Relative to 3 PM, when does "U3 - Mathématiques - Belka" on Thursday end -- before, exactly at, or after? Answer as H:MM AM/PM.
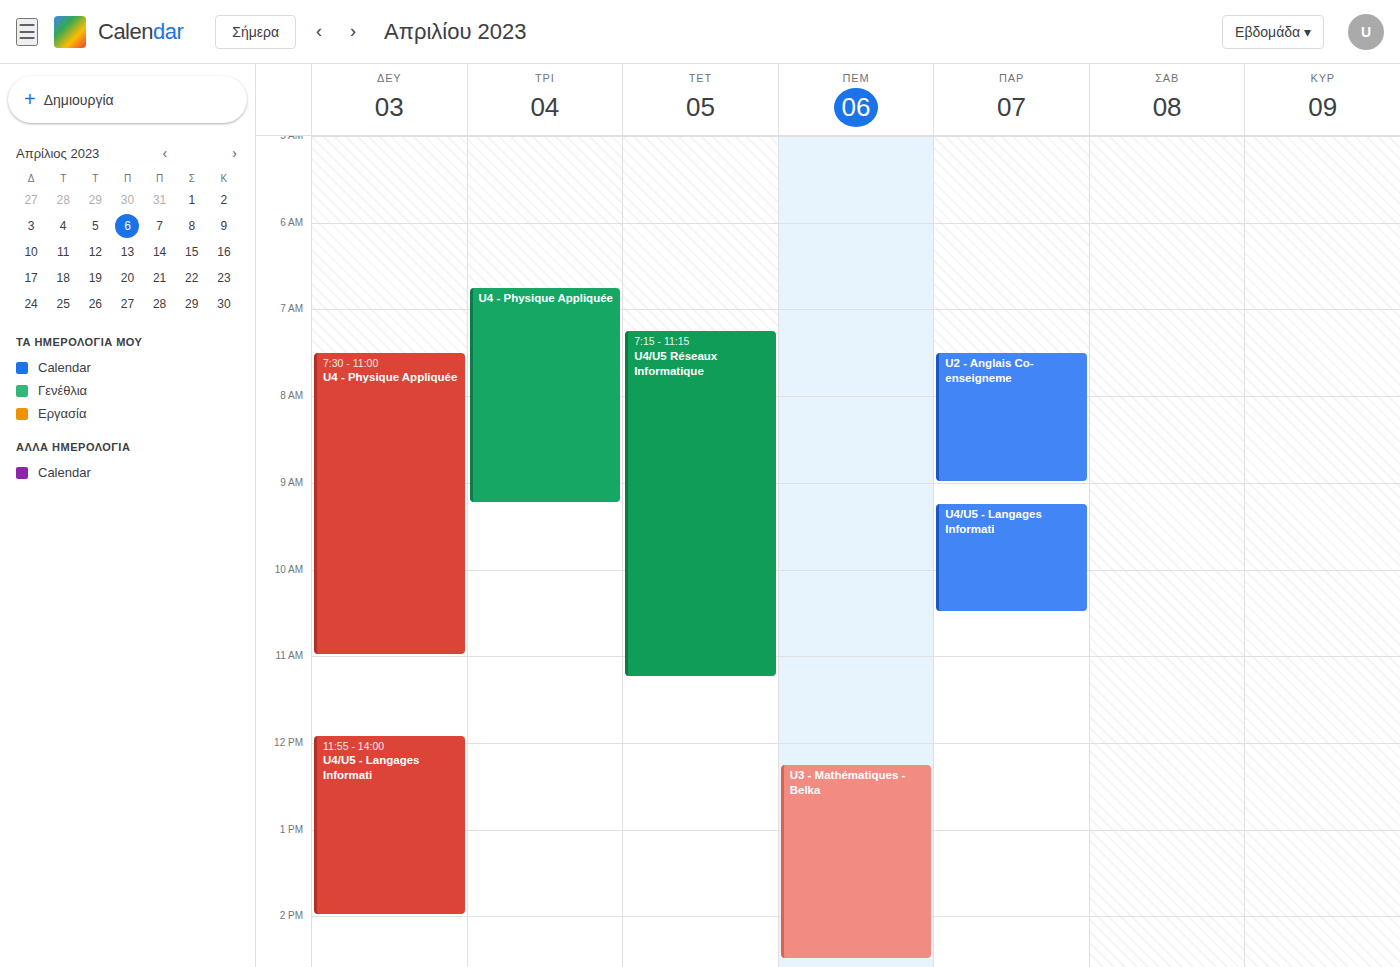
2:30 PM -- before 3 PM, 30 minutes above the 3 PM line.